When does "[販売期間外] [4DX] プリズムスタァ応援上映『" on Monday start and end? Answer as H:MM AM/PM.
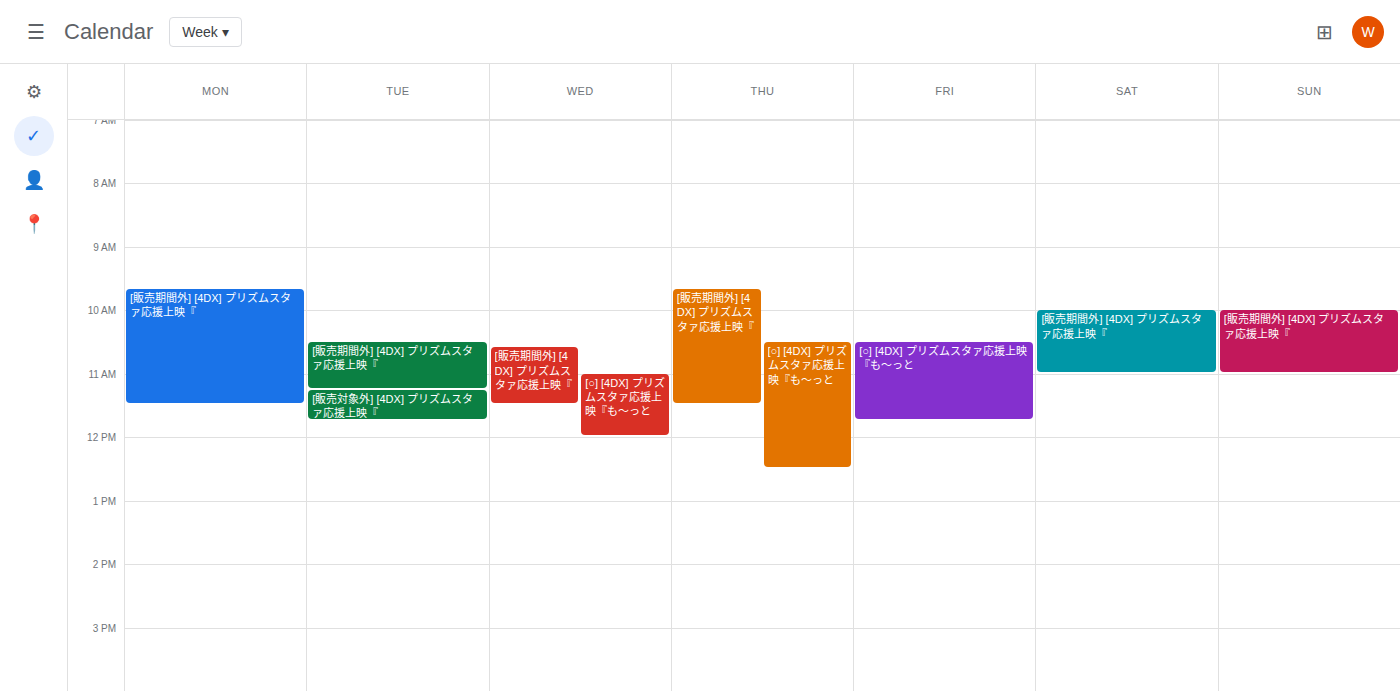
9:40 AM to 11:30 AM